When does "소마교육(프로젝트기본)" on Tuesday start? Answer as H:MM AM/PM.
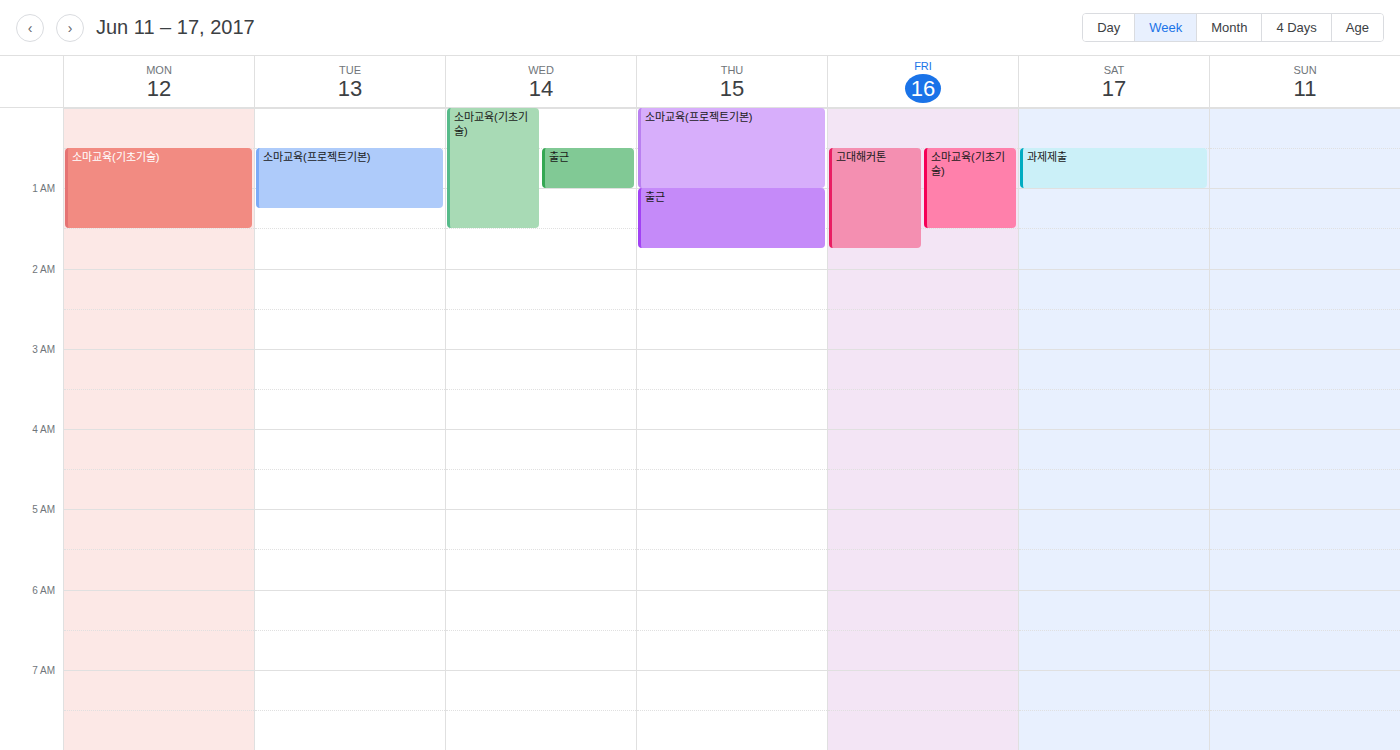
12:30 AM